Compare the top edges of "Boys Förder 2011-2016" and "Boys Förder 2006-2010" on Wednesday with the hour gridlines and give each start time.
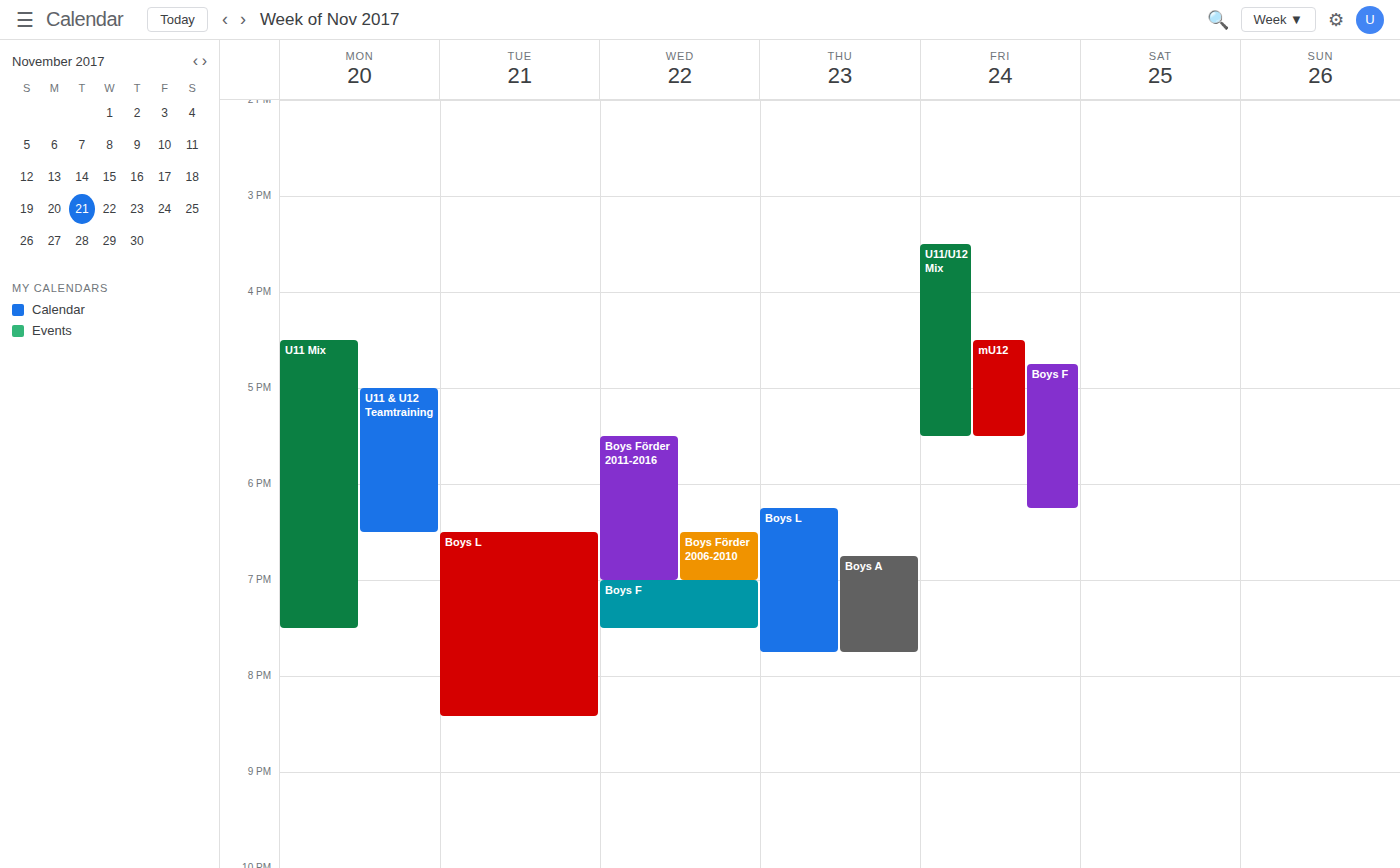
"Boys Förder 2011-2016": 17:30, halfway between the 17:00 and 18:00 lines. "Boys Förder 2006-2010": 18:30, halfway between the 18:00 and 19:00 lines.